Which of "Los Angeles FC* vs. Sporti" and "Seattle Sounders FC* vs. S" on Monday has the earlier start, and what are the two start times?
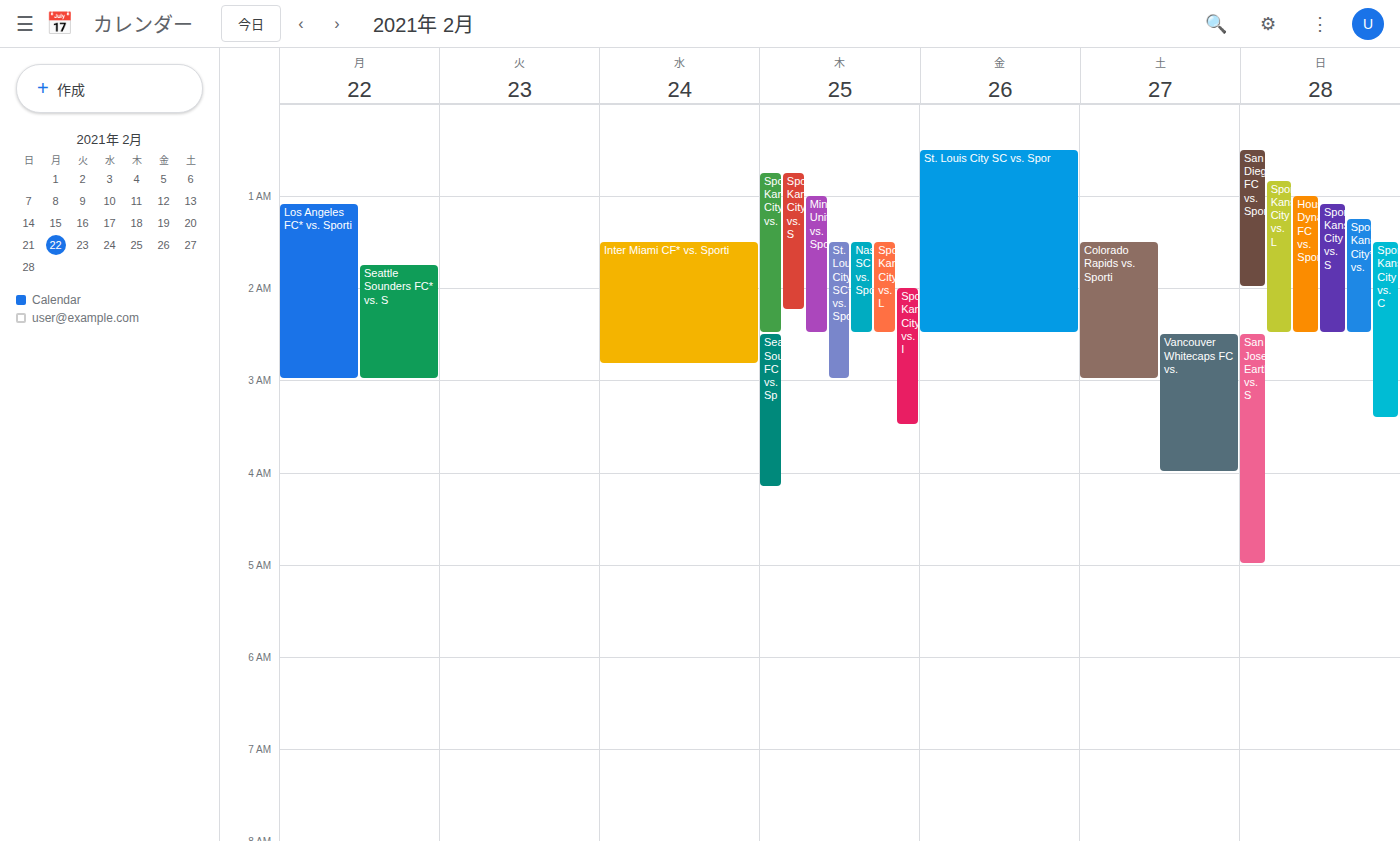
"Los Angeles FC* vs. Sporti" 1:05 AM; "Seattle Sounders FC* vs. S" 1:45 AM.